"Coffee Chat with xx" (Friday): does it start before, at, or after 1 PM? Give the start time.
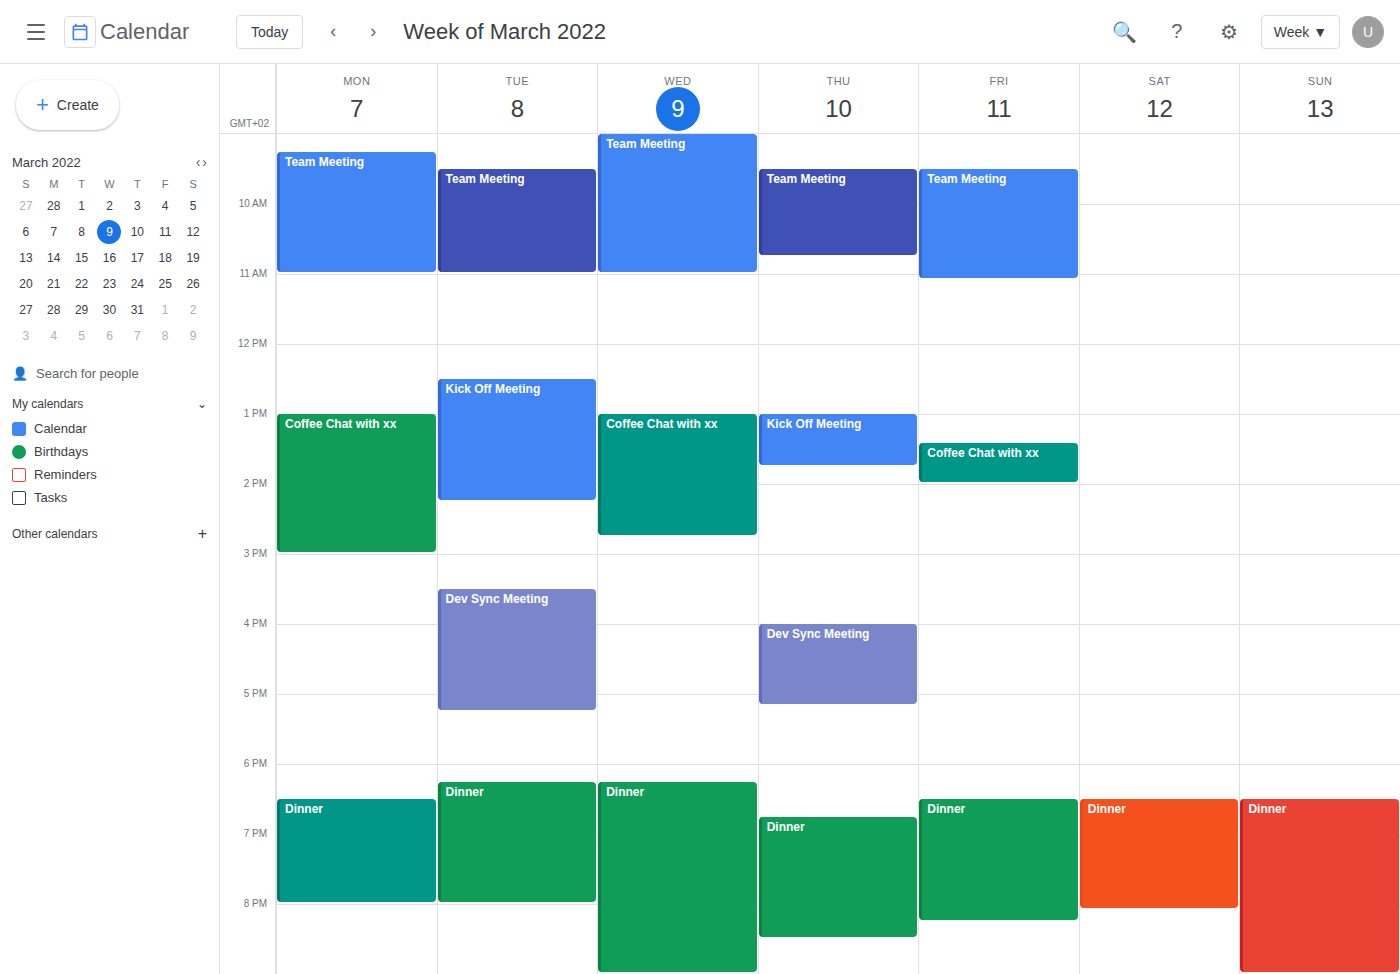
1:25 PM -- after 1 PM, 25 minutes below the 1 PM line.